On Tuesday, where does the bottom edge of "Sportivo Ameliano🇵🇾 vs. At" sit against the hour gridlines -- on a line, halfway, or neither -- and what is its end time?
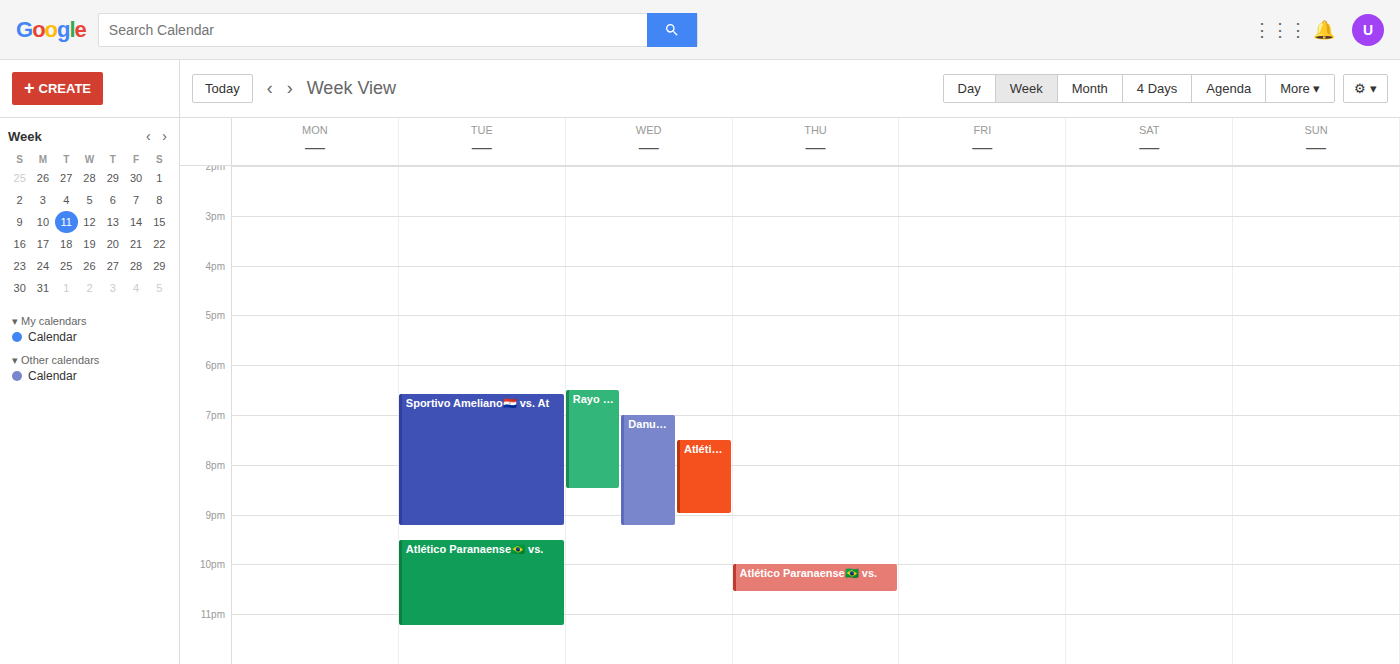
9:15 PM -- neither: a quarter of the way from the 9 PM line to the 10 PM line.